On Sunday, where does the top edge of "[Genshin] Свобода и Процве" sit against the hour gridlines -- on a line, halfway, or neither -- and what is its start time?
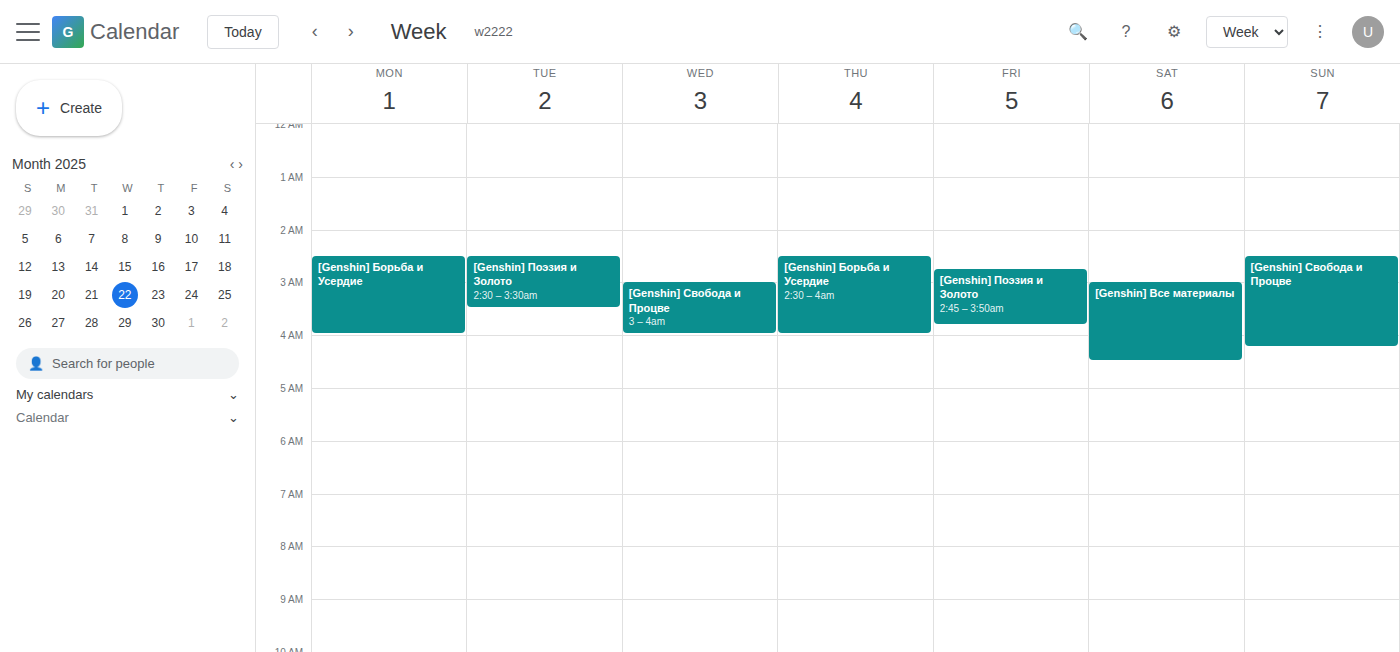
2:30 AM -- halfway between the 2 AM and 3 AM lines.